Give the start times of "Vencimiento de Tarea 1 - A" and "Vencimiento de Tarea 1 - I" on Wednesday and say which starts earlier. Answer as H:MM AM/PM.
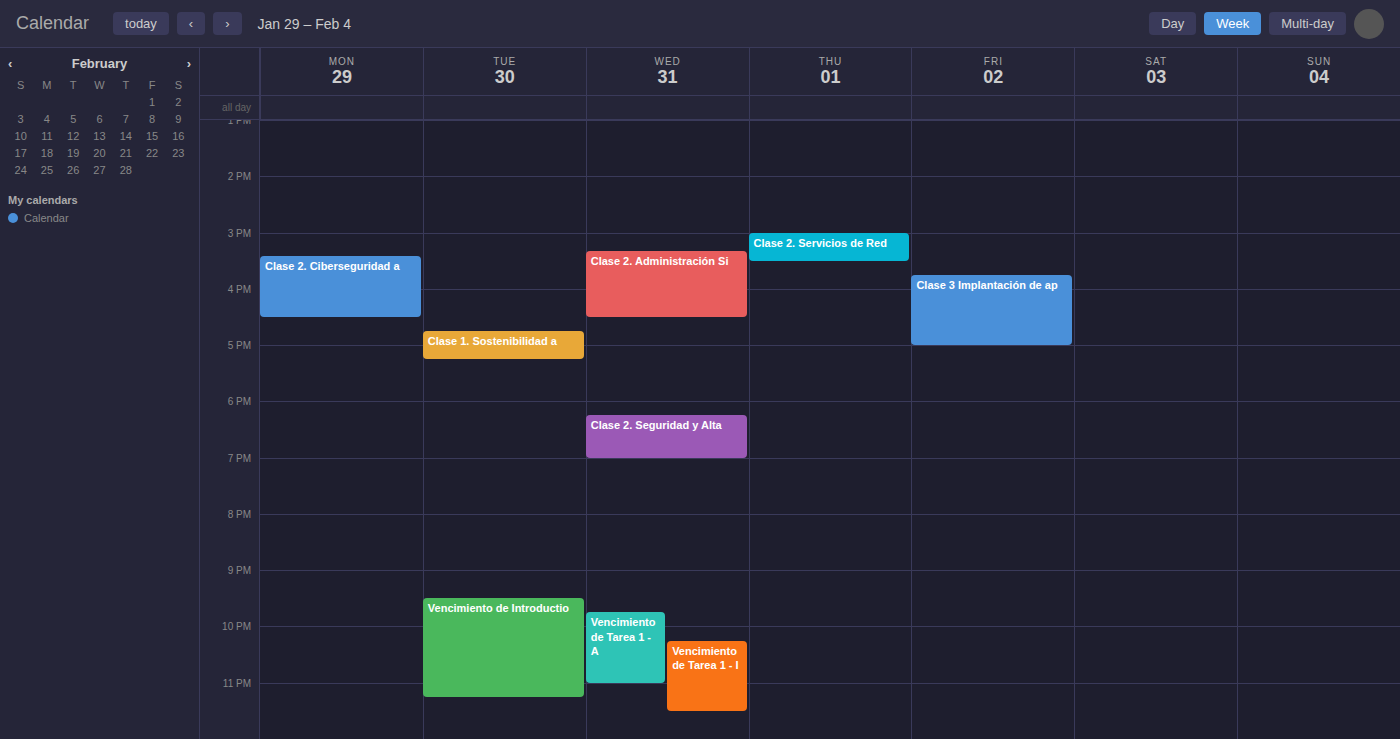
"Vencimiento de Tarea 1 - A" 9:45 PM; "Vencimiento de Tarea 1 - I" 10:15 PM.